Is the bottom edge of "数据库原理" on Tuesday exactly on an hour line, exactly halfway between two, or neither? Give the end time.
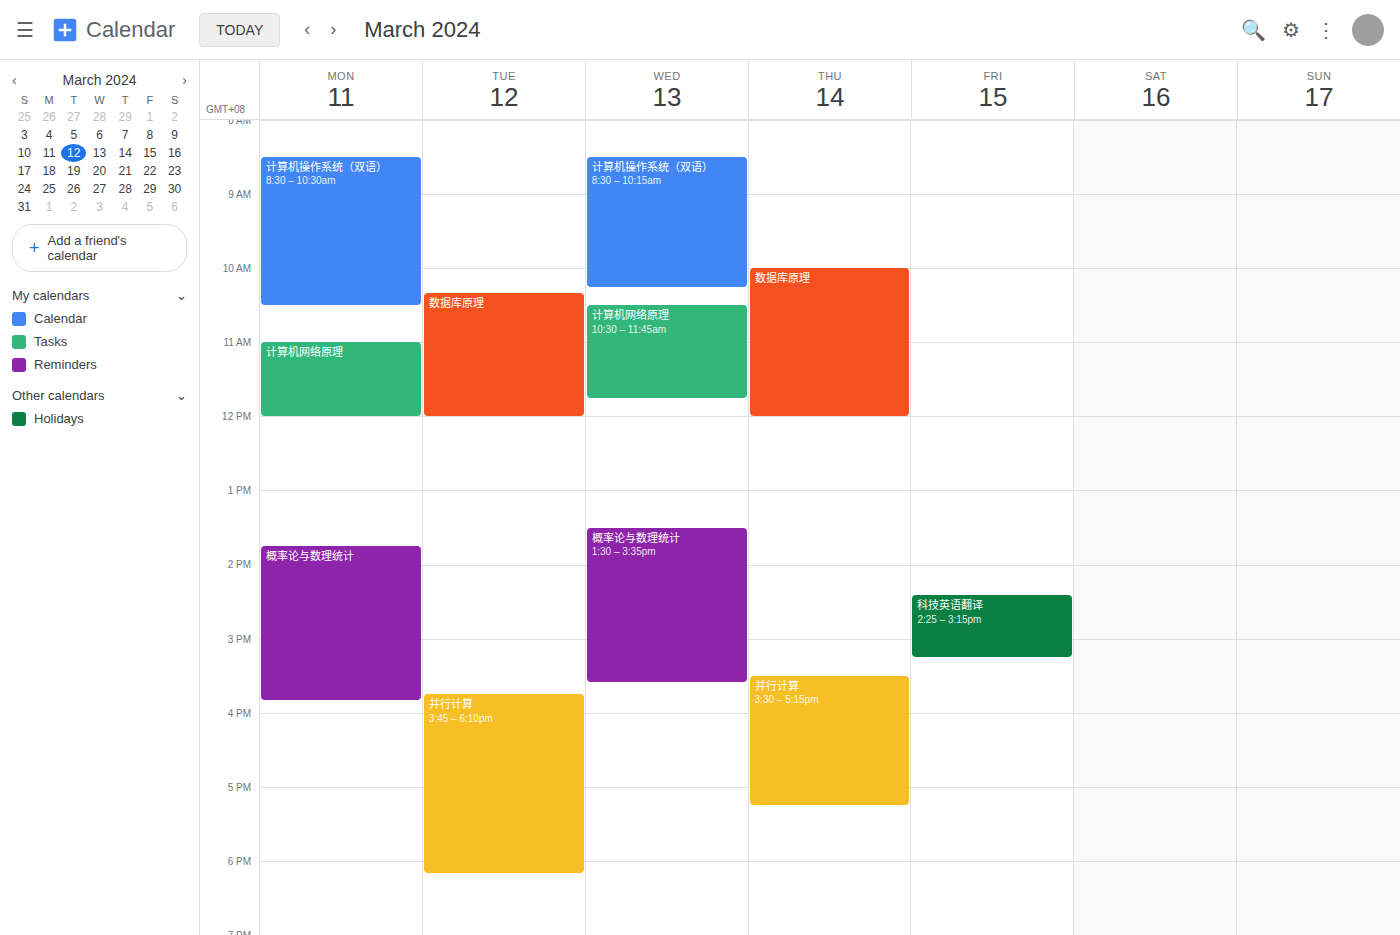
12:00 PM -- exactly on the 12 PM line.